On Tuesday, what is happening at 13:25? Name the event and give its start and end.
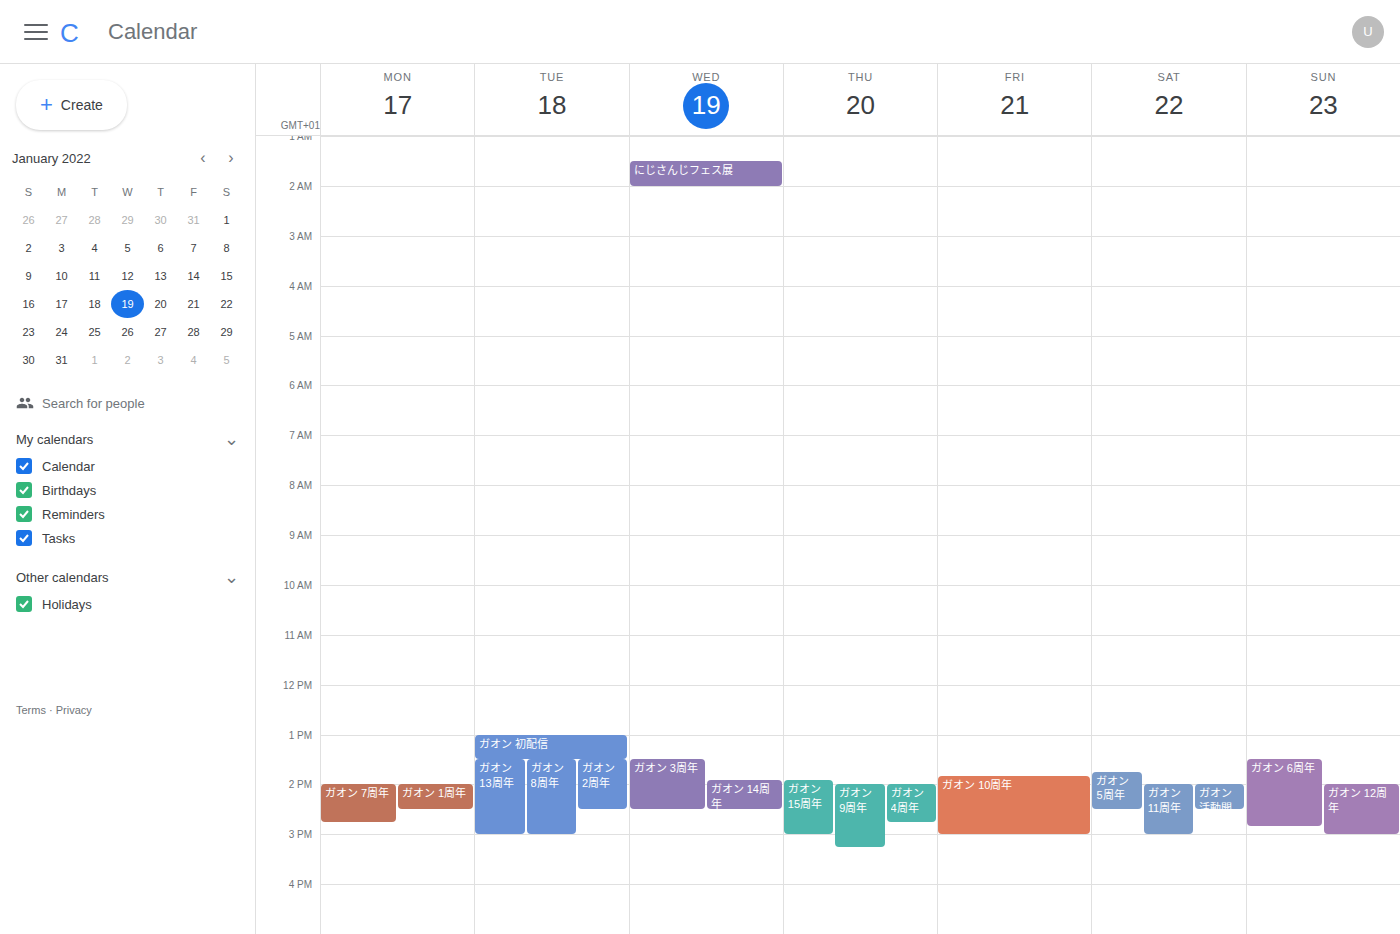
"ガオン 初配信", 13:00 to 13:30